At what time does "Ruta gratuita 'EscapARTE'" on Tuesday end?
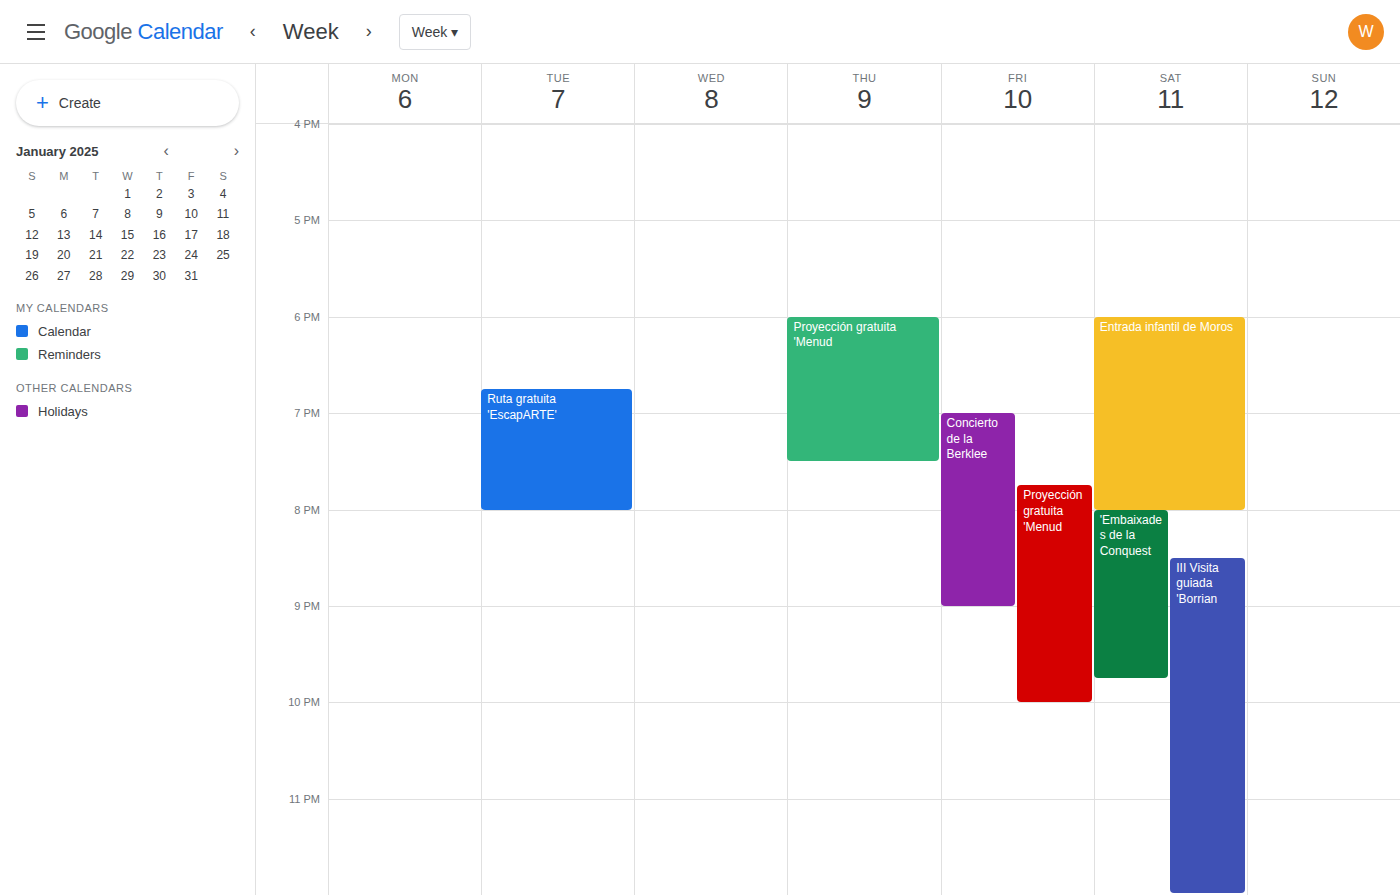
8:00 PM